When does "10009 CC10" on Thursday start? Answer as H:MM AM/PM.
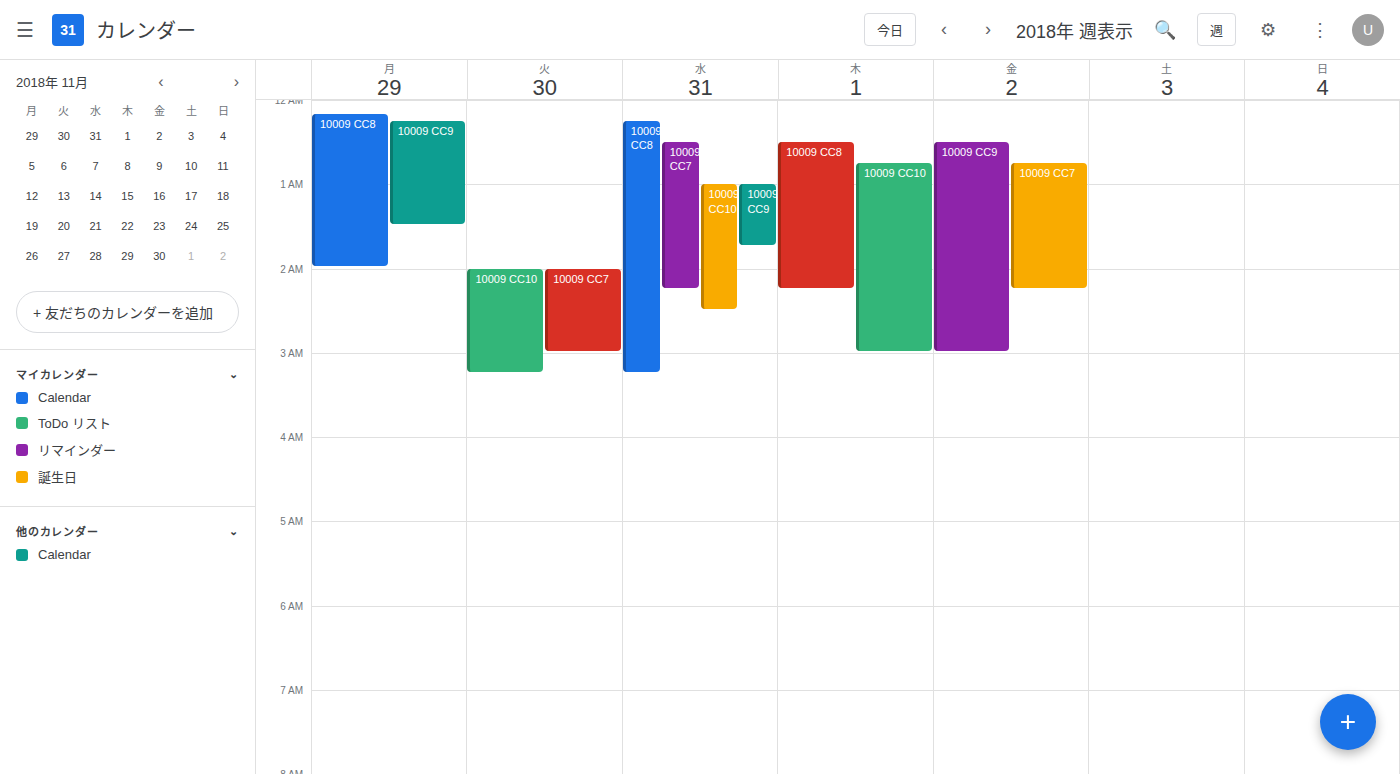
12:45 AM